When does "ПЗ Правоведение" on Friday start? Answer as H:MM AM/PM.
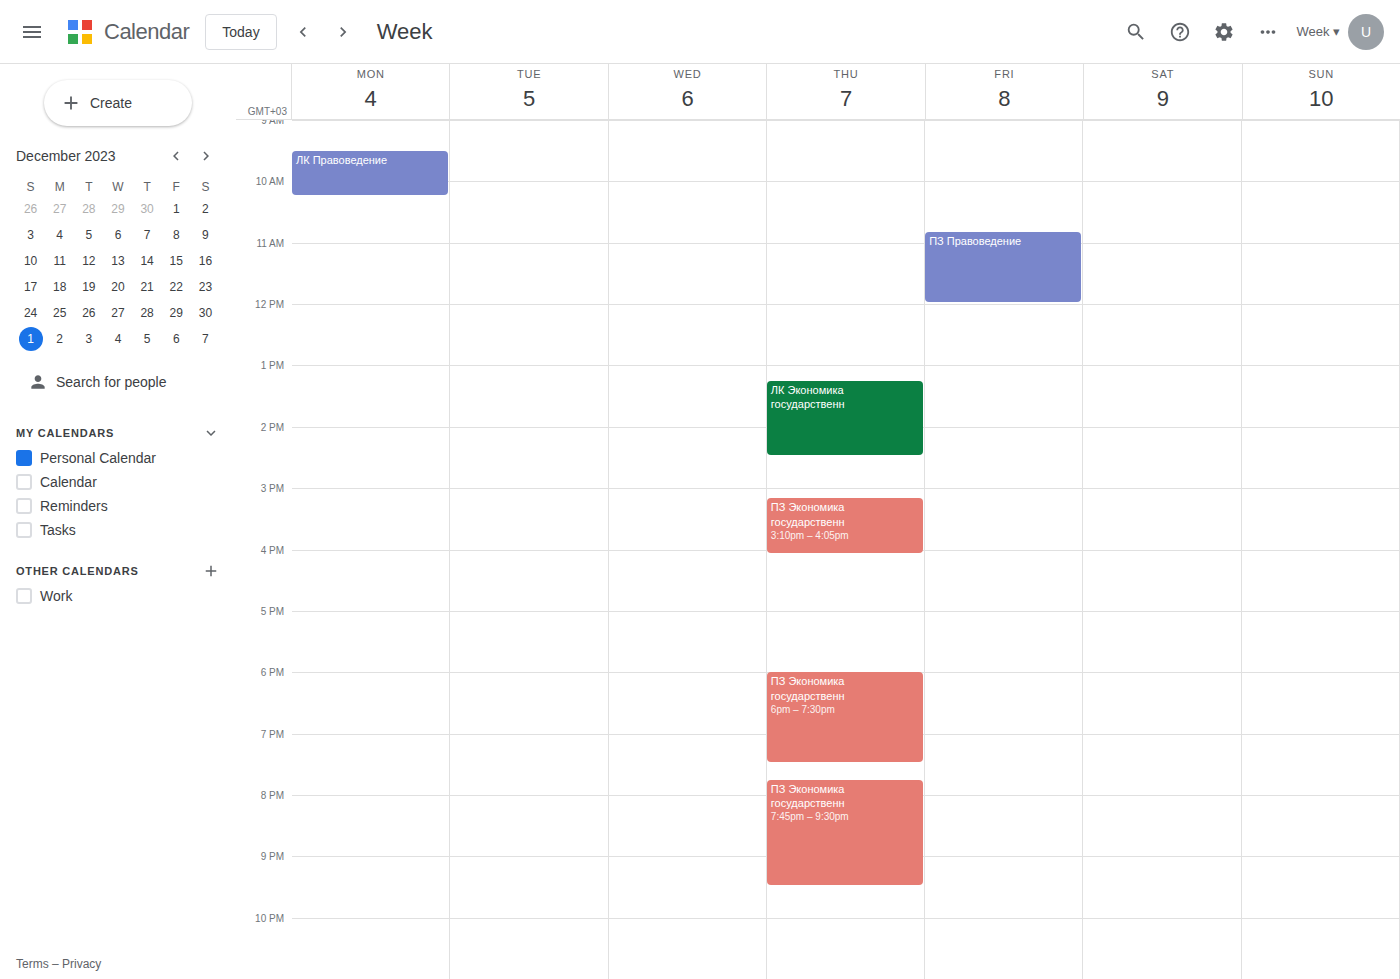
10:50 AM